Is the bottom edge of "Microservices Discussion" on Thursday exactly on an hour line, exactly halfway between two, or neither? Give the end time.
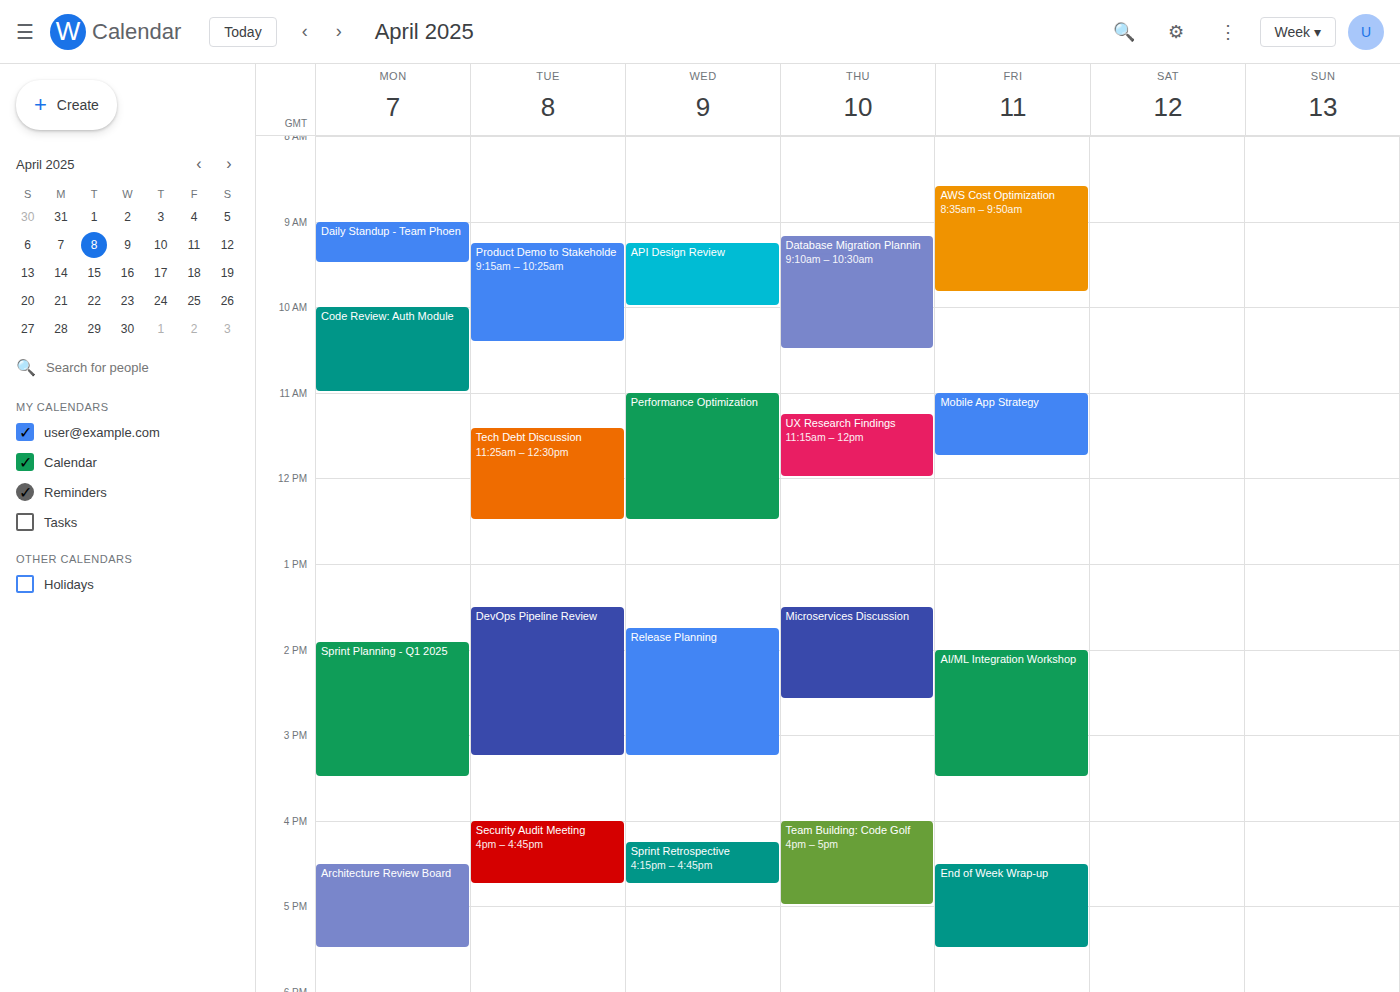
2:35 PM -- neither: 35 minutes below the 2 PM line and 25 minutes above the 3 PM line.